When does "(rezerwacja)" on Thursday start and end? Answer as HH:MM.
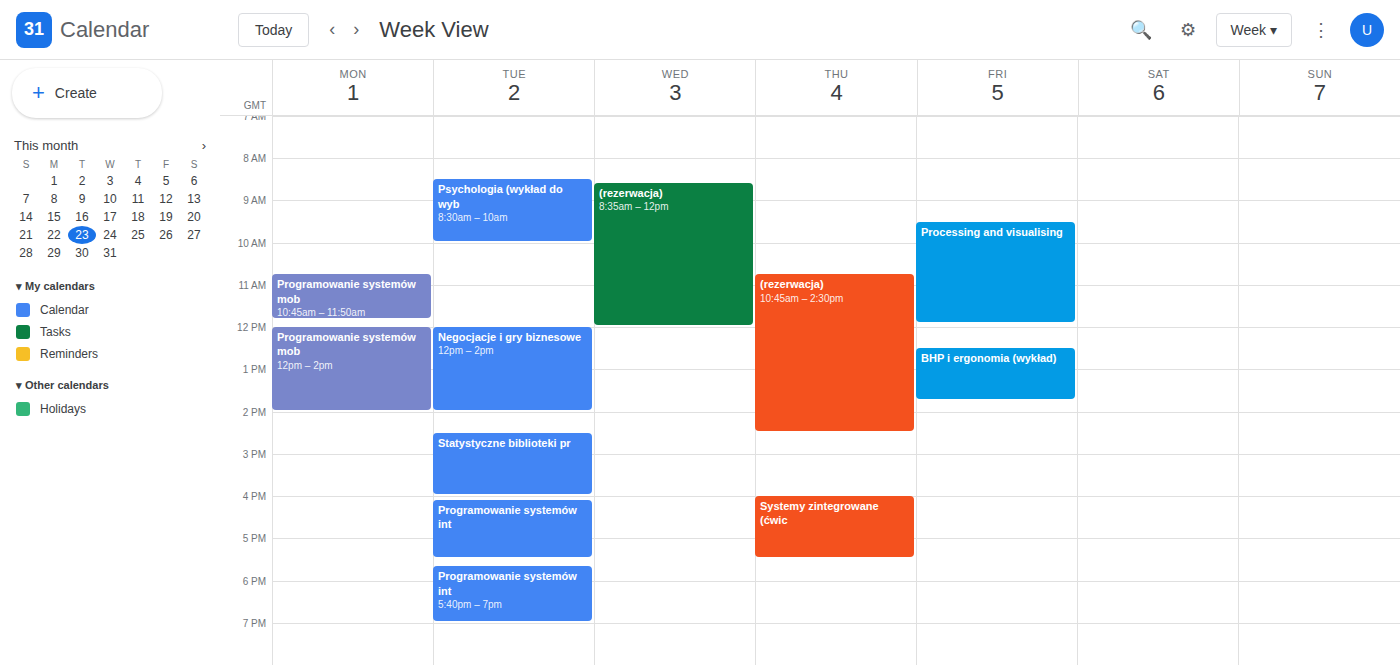
10:45 to 14:30